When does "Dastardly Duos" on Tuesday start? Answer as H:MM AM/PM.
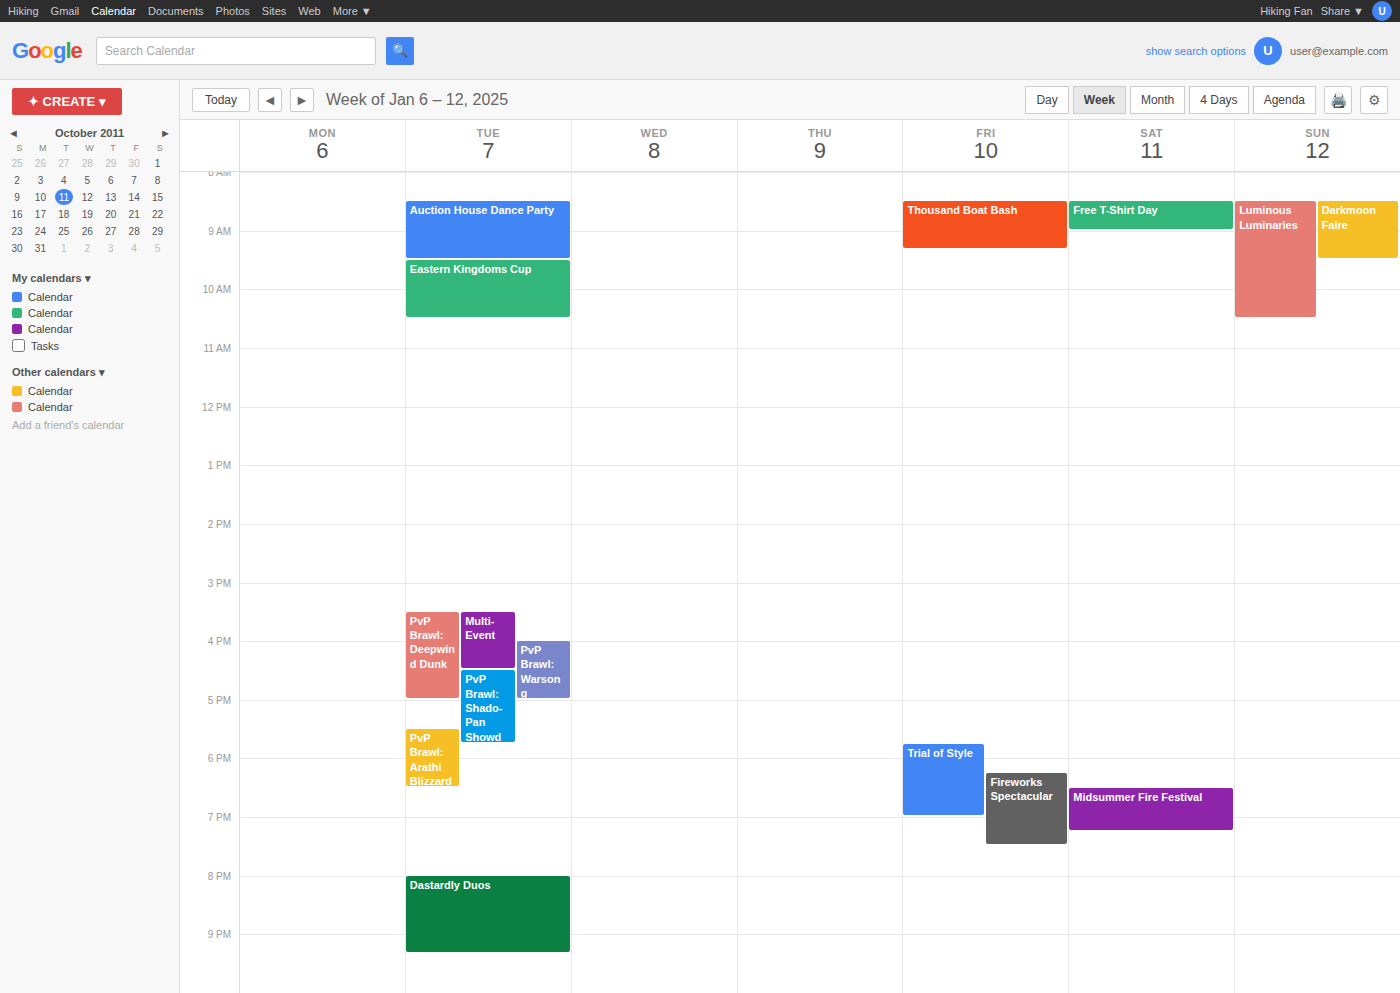
8:00 PM